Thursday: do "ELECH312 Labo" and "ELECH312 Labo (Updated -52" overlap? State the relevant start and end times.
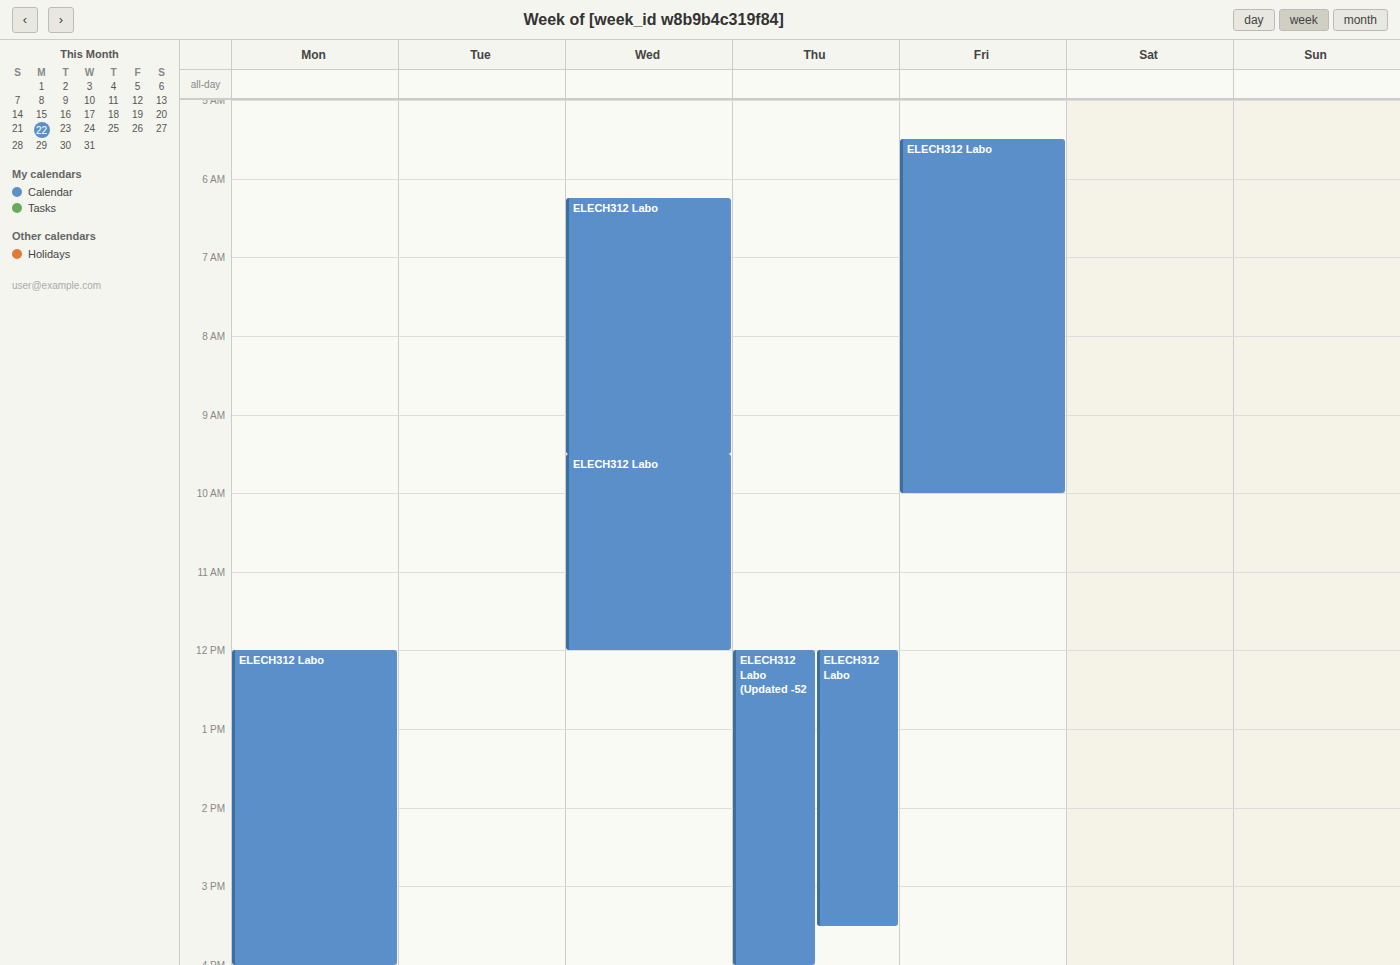
"ELECH312 Labo" runs 12:00 PM to 3:30 PM, inside "ELECH312 Labo (Updated -52" -- they overlap.